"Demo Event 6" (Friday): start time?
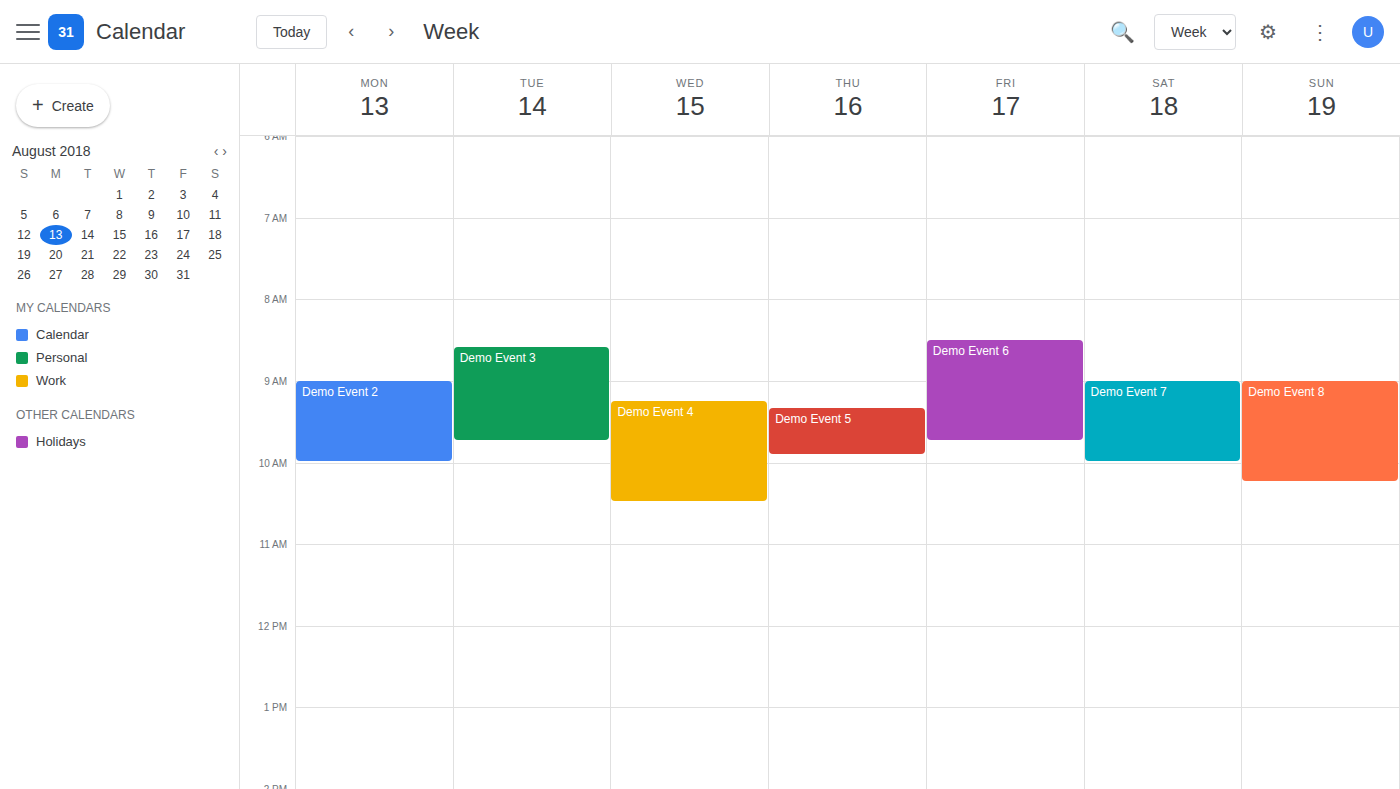
8:30 AM